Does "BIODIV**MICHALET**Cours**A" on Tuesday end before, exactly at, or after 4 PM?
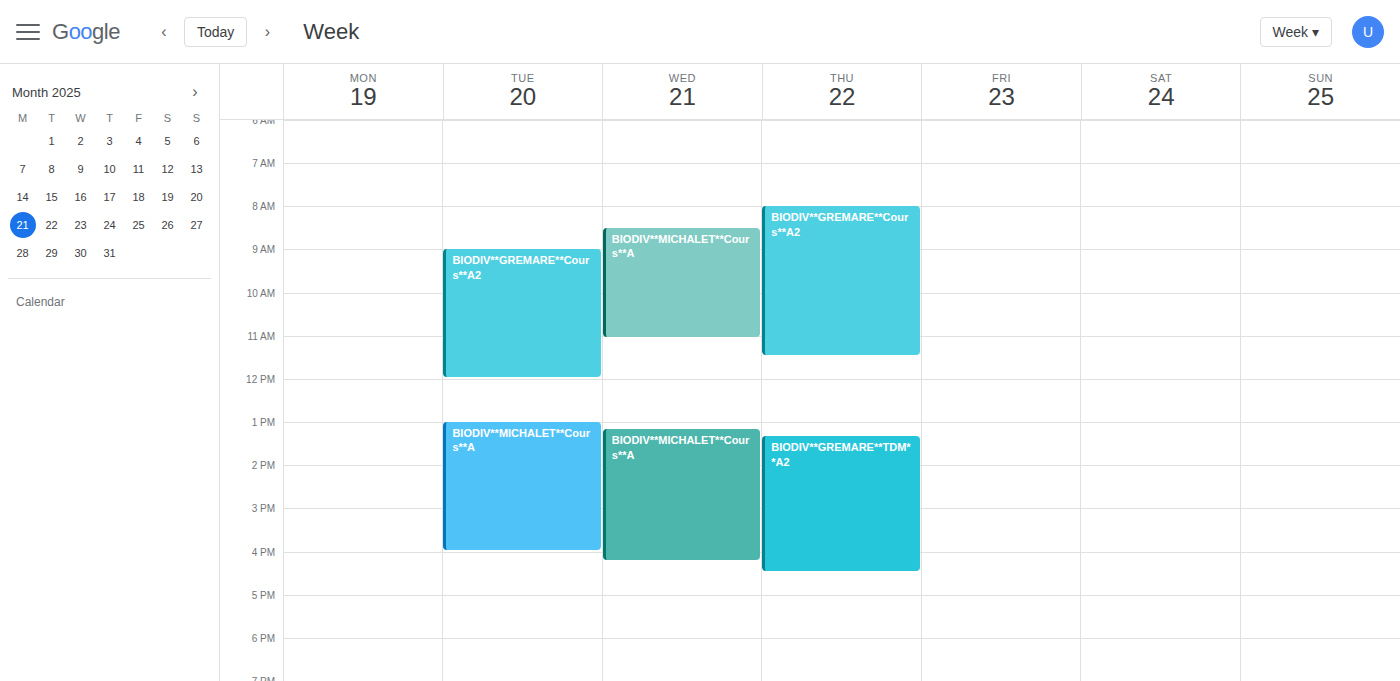
4:00 PM -- exactly at 4 PM, on the 4 PM line.